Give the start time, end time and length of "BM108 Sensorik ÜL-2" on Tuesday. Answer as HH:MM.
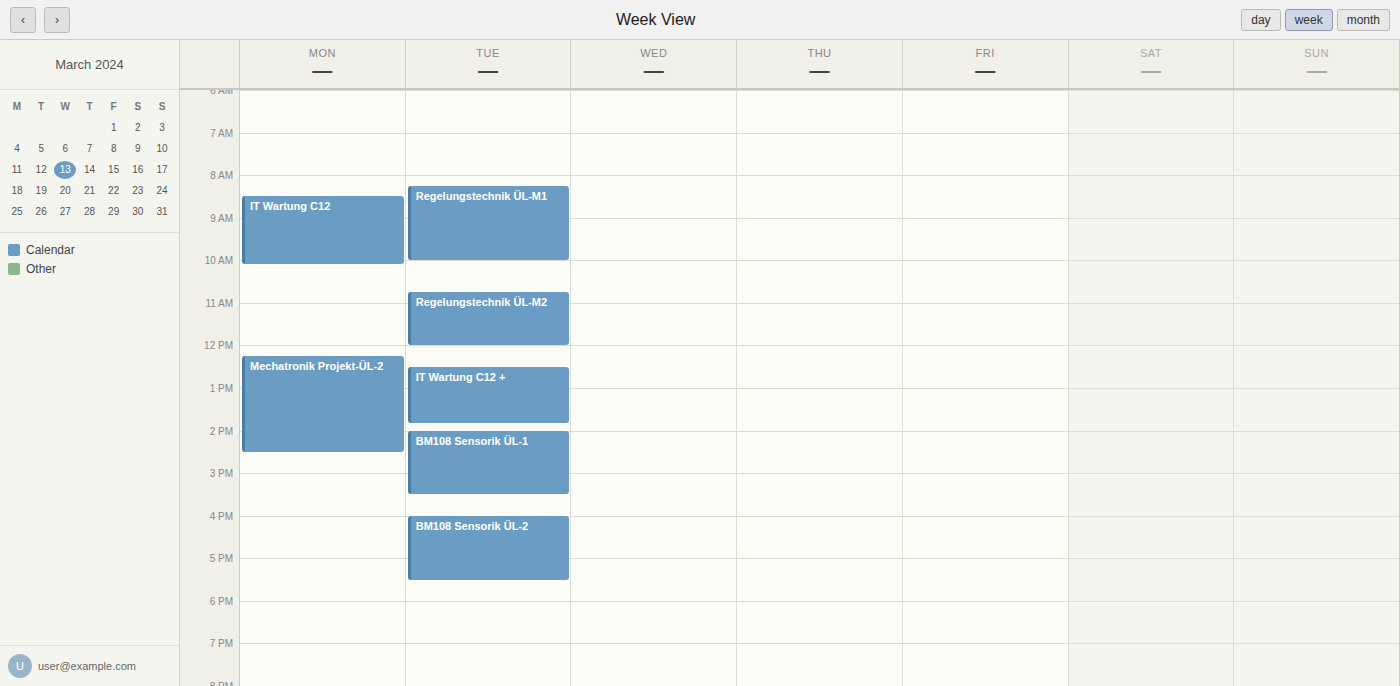
16:00 to 17:30, 1 hour 30 minutes